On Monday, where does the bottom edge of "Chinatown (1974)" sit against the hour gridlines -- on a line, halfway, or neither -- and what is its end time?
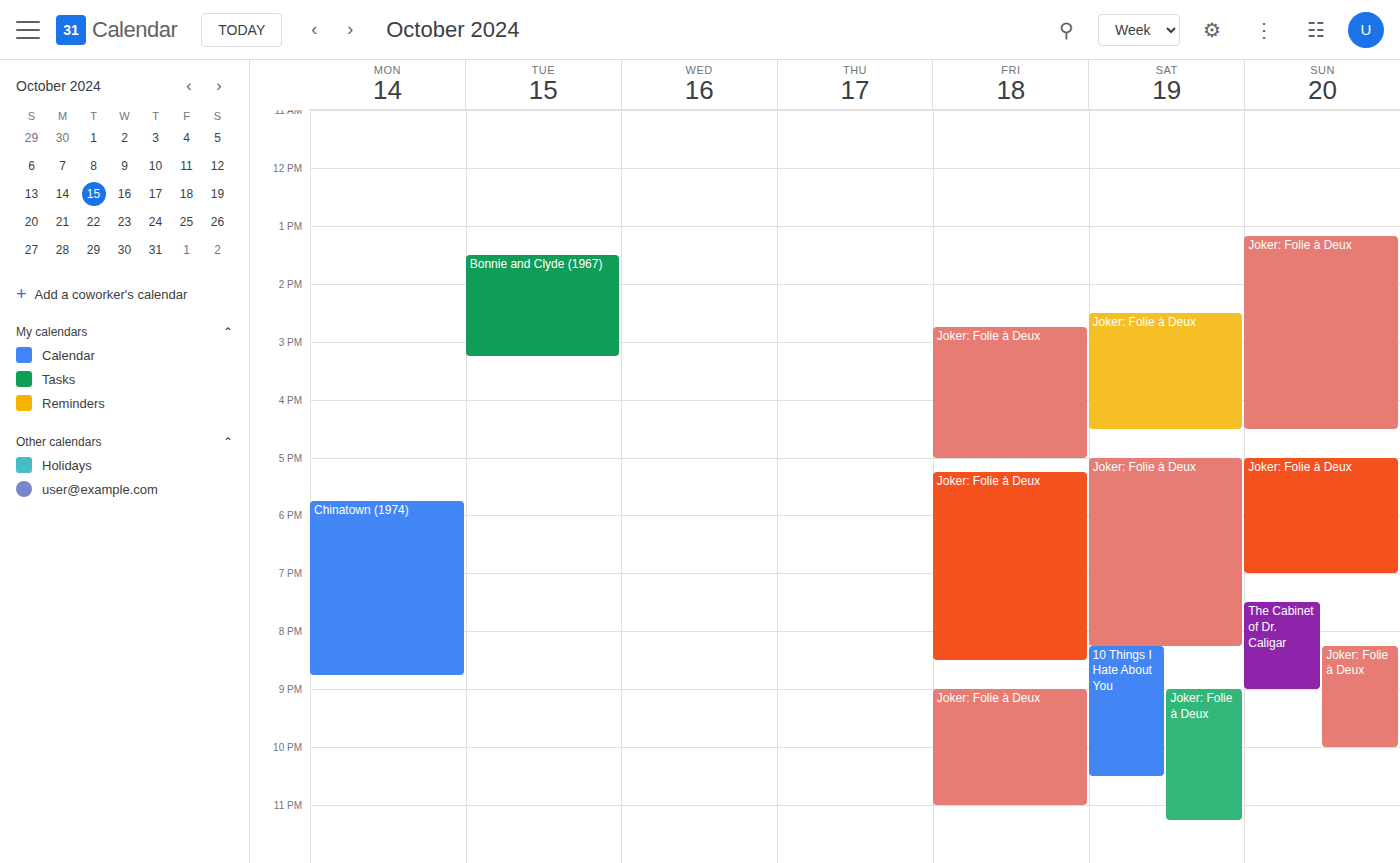
8:45 PM -- neither: three quarters of the way from the 8 PM line to the 9 PM line.